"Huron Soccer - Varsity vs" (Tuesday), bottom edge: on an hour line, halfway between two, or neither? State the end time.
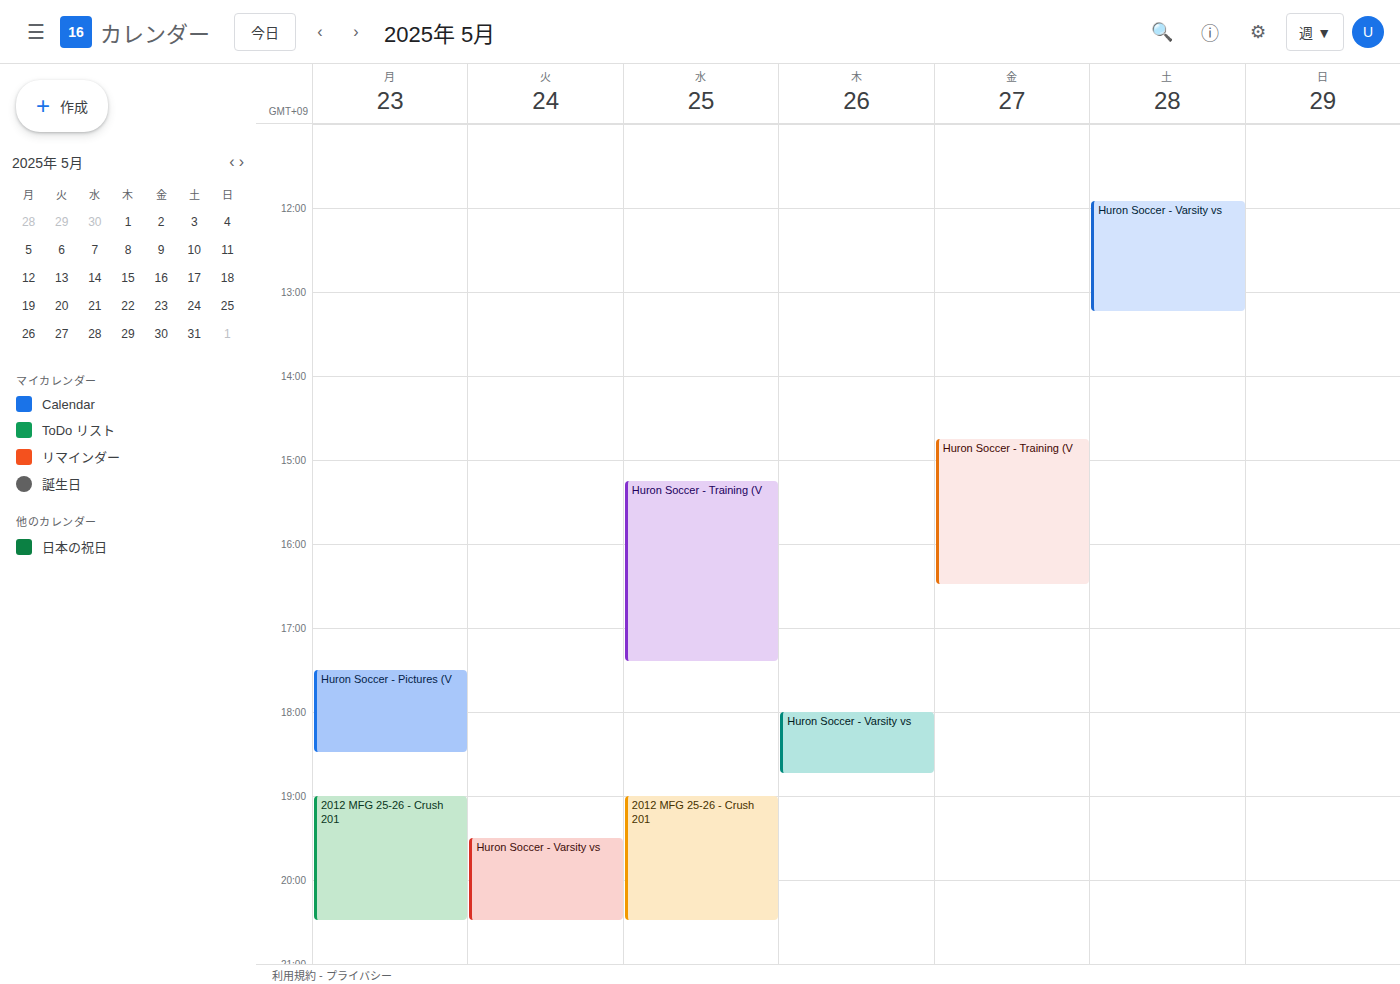
8:30 PM -- halfway between the 8 PM and 9 PM lines.